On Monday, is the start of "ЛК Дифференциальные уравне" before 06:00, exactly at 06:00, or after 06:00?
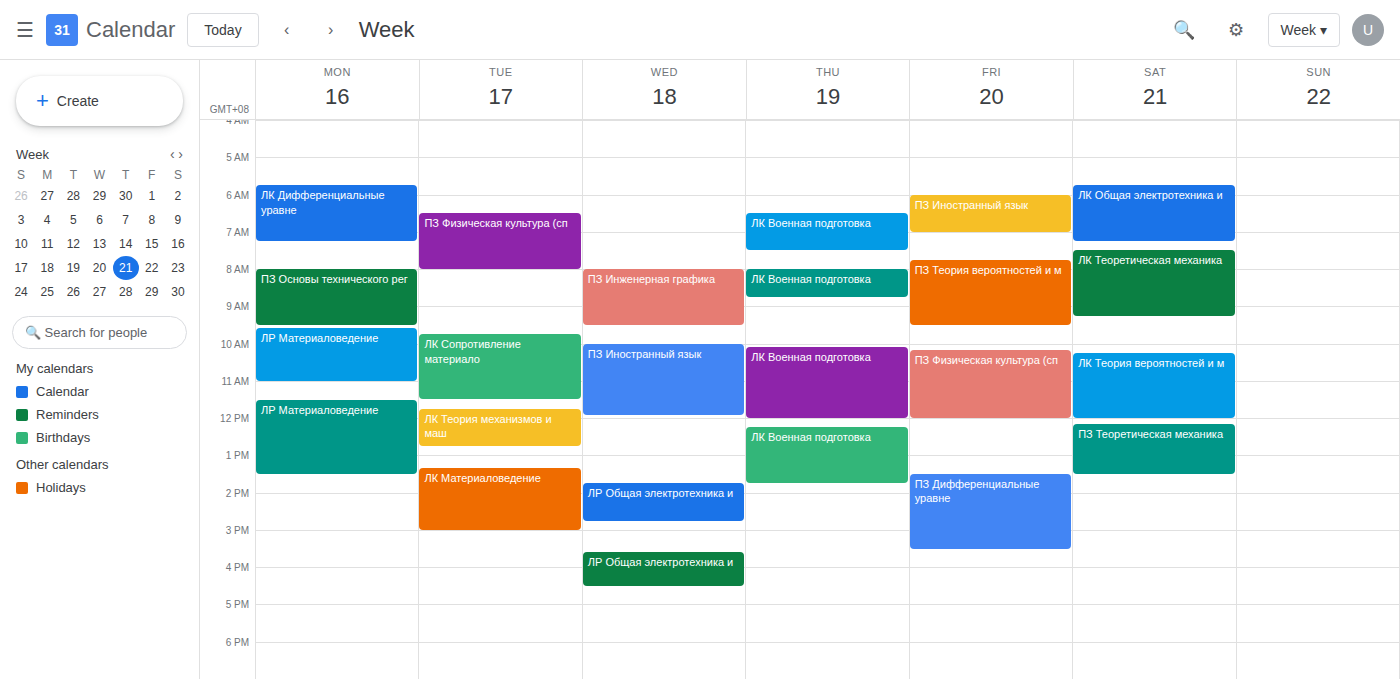
05:45 -- before 06:00, 15 minutes above the 06:00 line.